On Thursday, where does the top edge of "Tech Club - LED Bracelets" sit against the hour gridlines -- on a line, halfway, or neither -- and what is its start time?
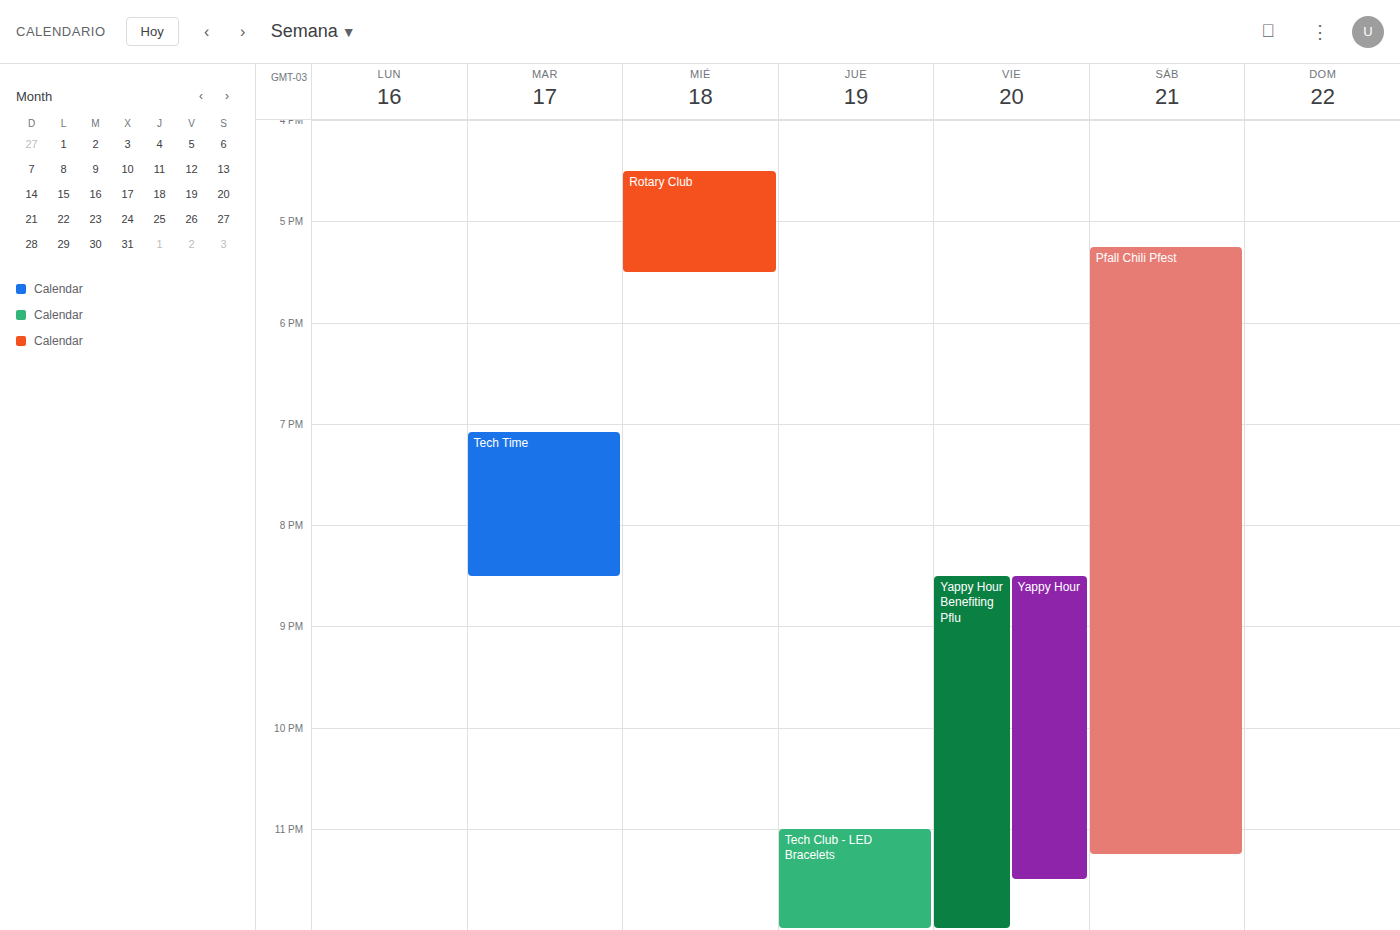
11:00 PM -- exactly on the 11 PM line.